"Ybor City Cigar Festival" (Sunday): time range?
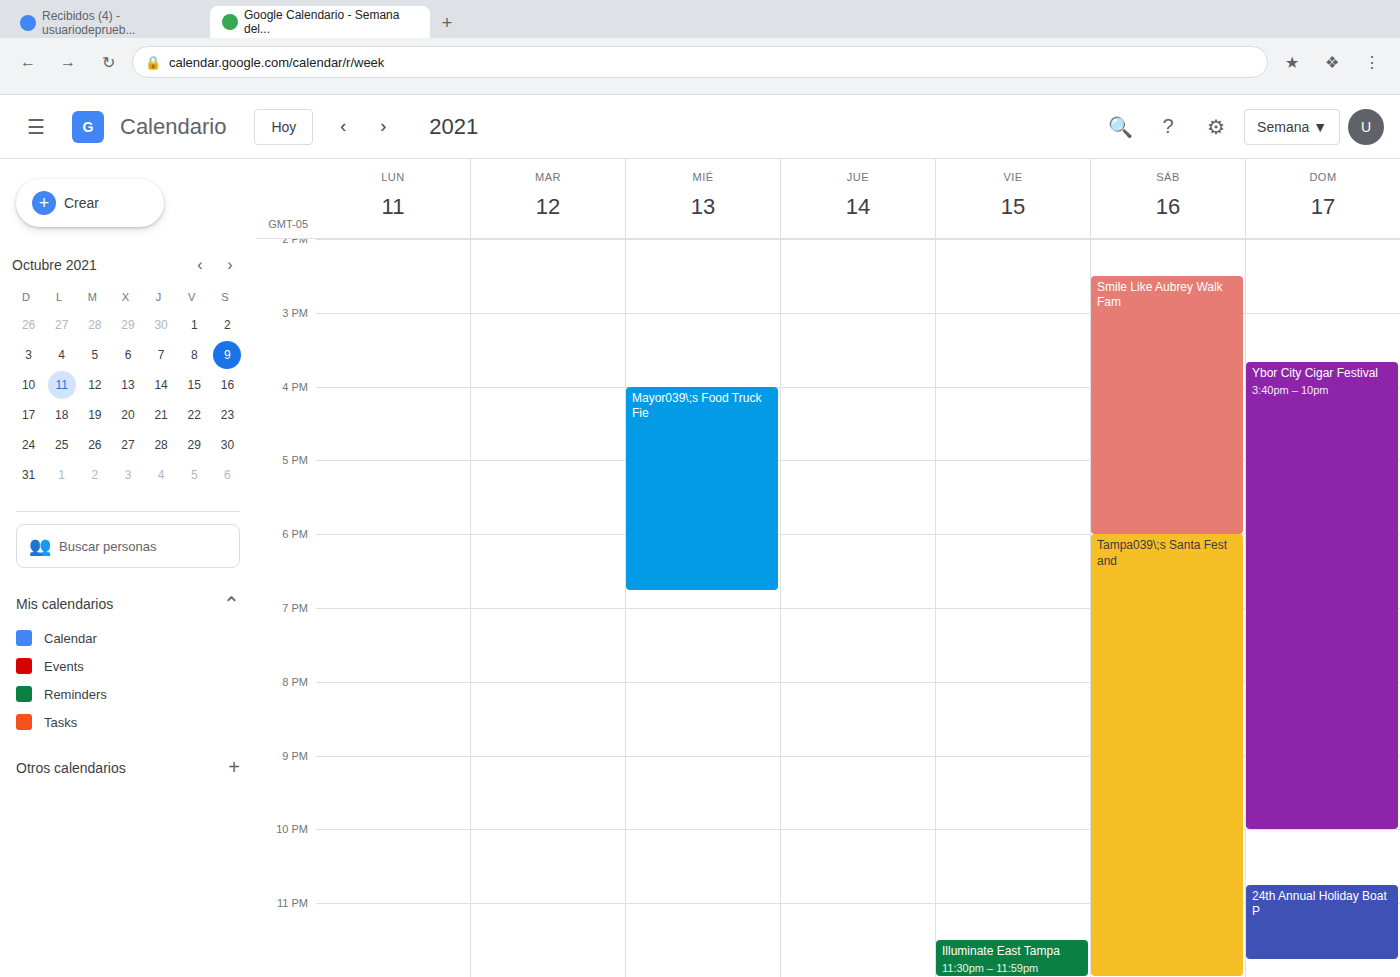
3:40 PM to 10:00 PM